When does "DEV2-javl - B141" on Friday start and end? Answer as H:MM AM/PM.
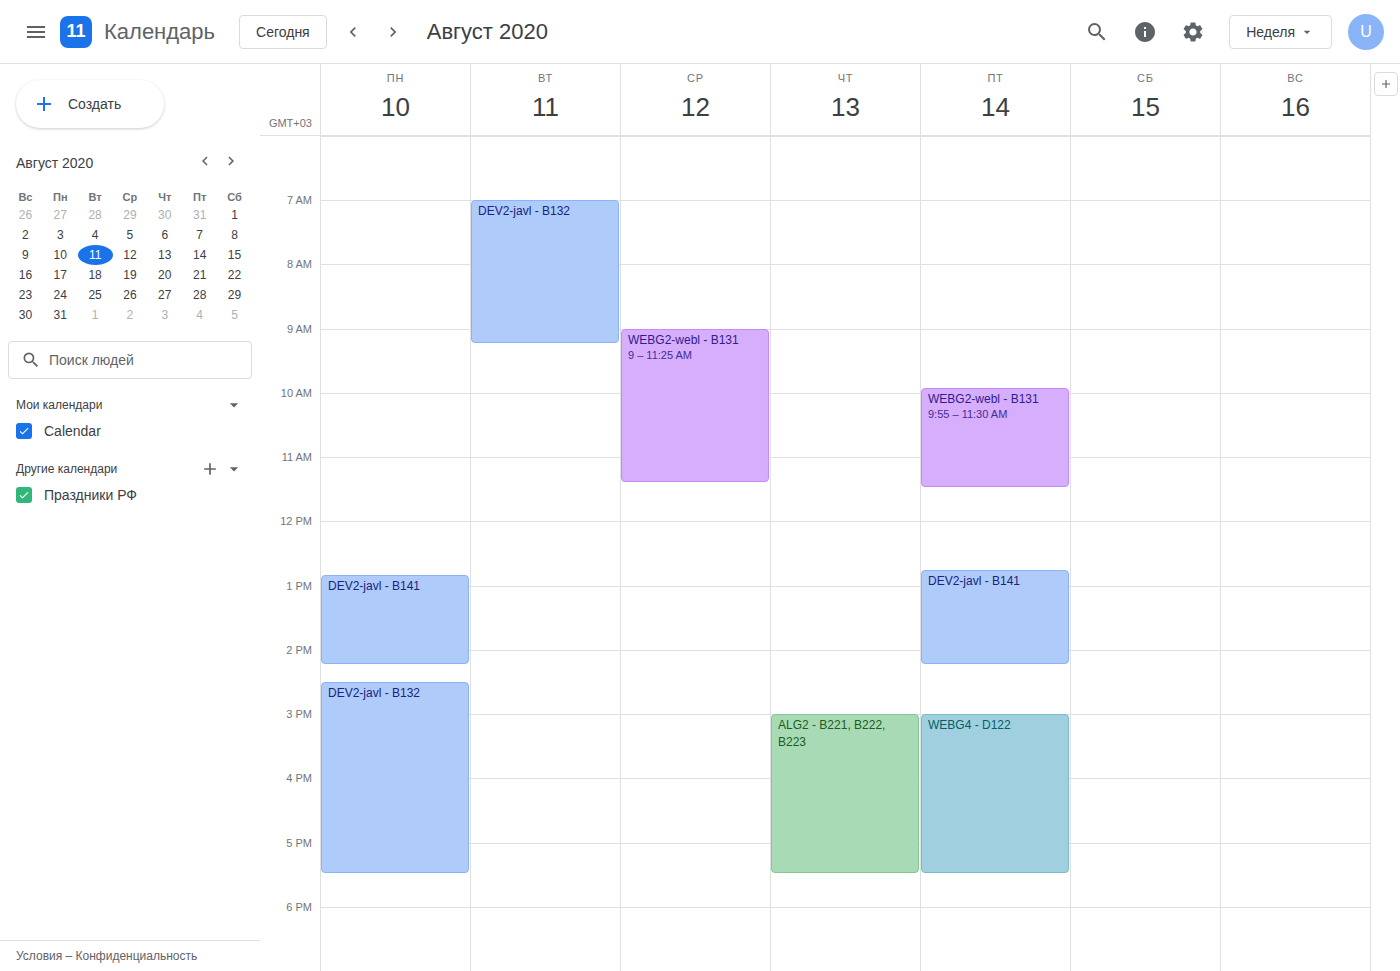
12:45 PM to 2:15 PM